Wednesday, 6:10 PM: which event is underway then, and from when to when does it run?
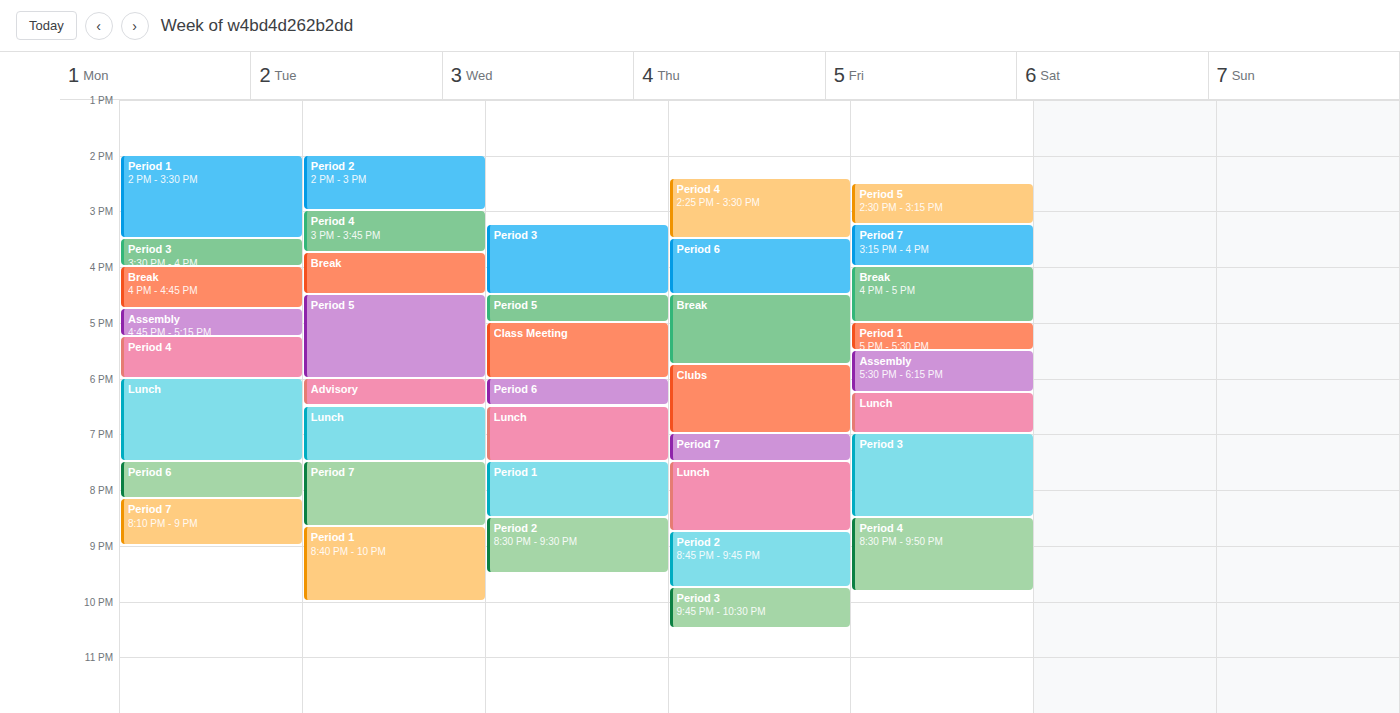
"Period 6", 6:00 PM to 6:30 PM